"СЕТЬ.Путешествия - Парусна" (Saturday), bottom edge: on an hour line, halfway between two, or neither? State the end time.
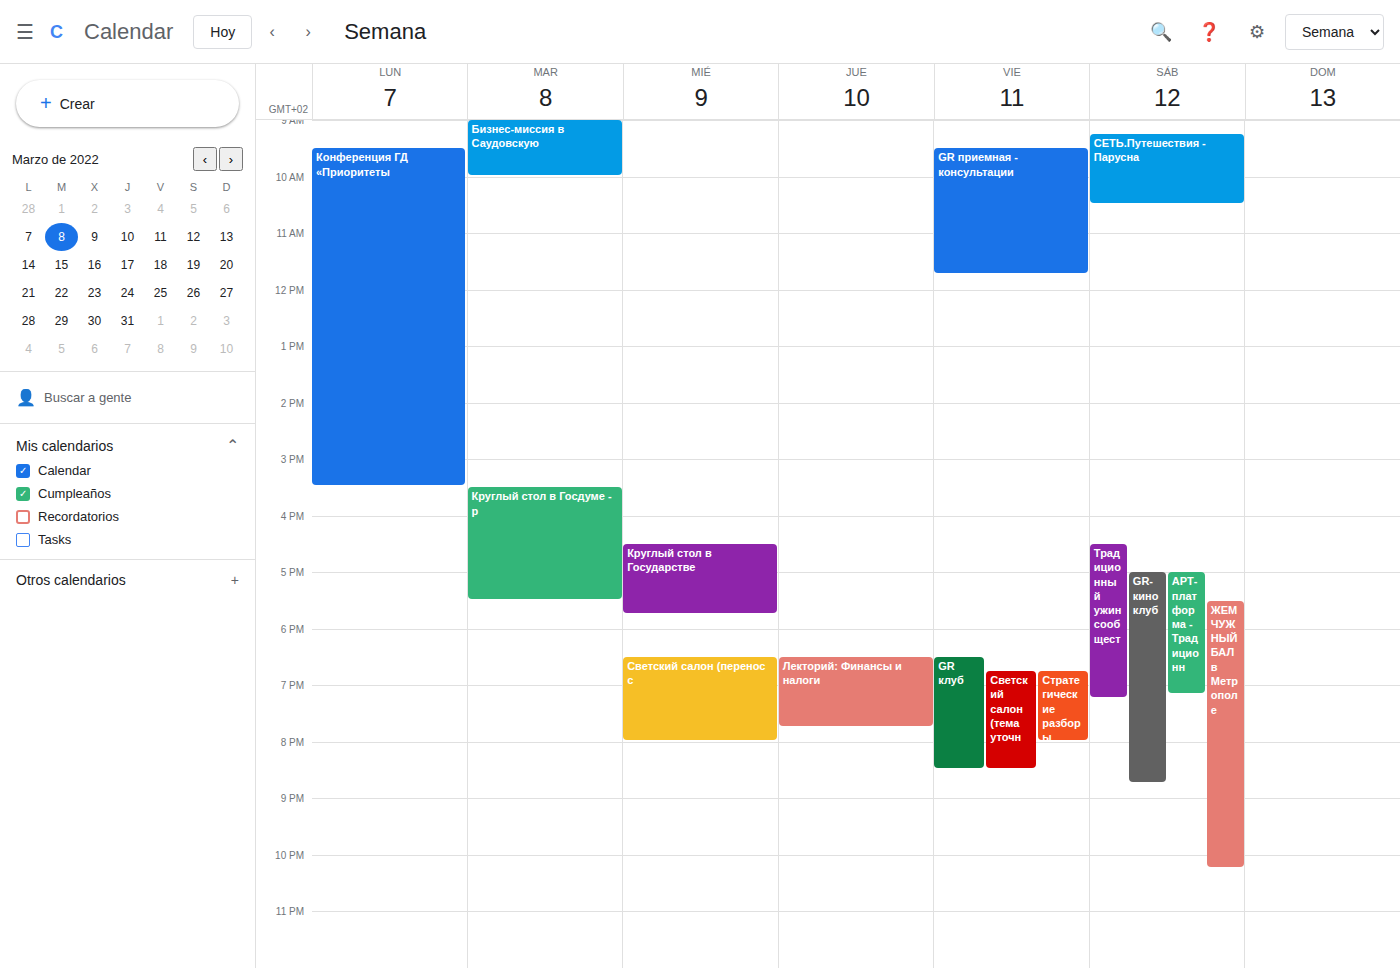
10:30 AM -- halfway between the 10 AM and 11 AM lines.